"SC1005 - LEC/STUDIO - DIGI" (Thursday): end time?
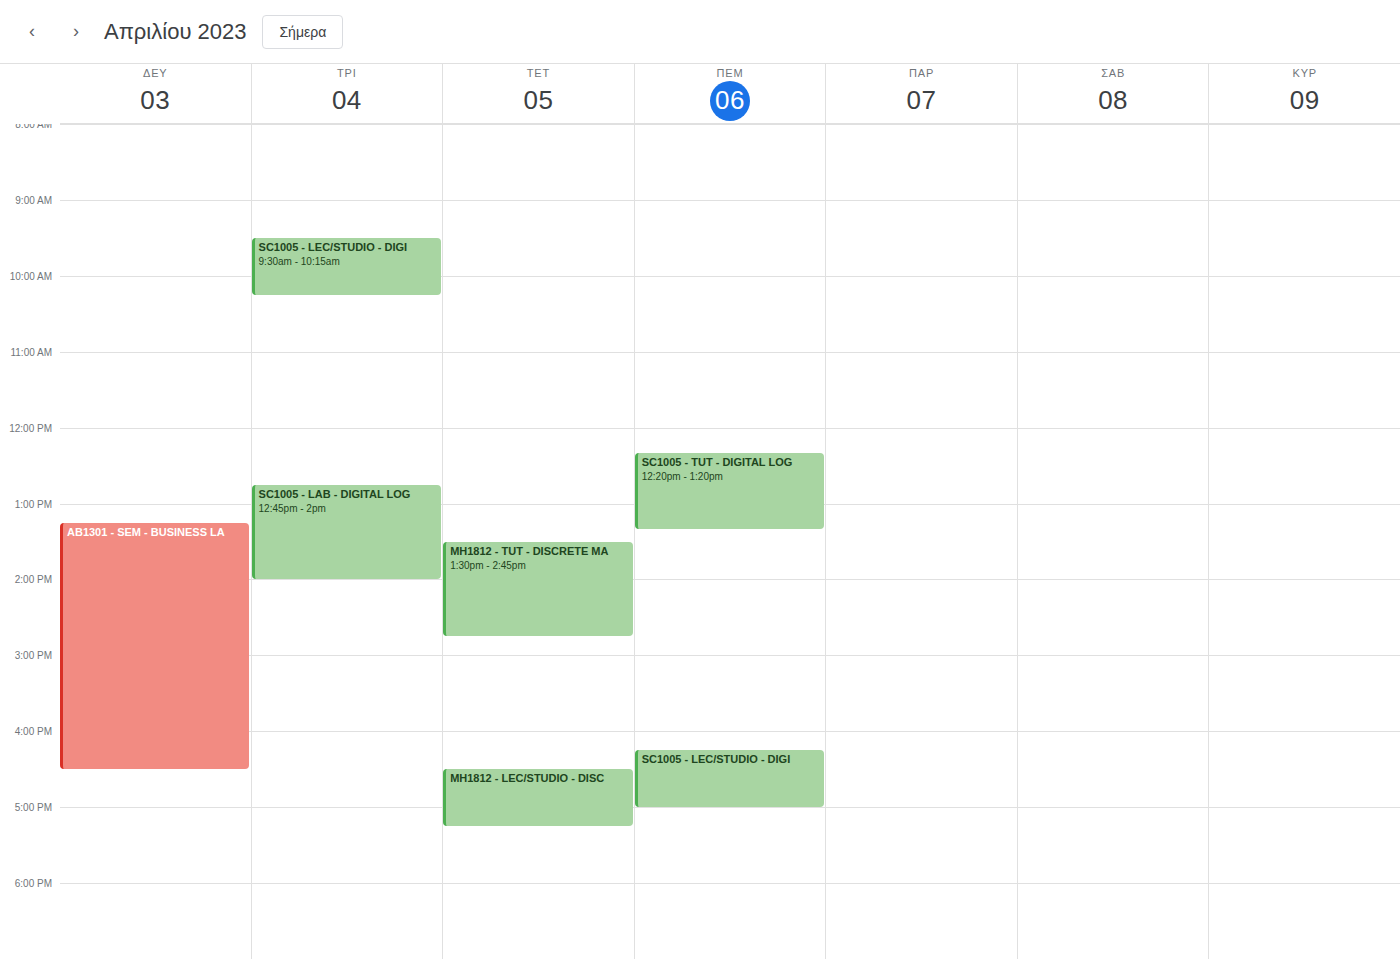
17:00